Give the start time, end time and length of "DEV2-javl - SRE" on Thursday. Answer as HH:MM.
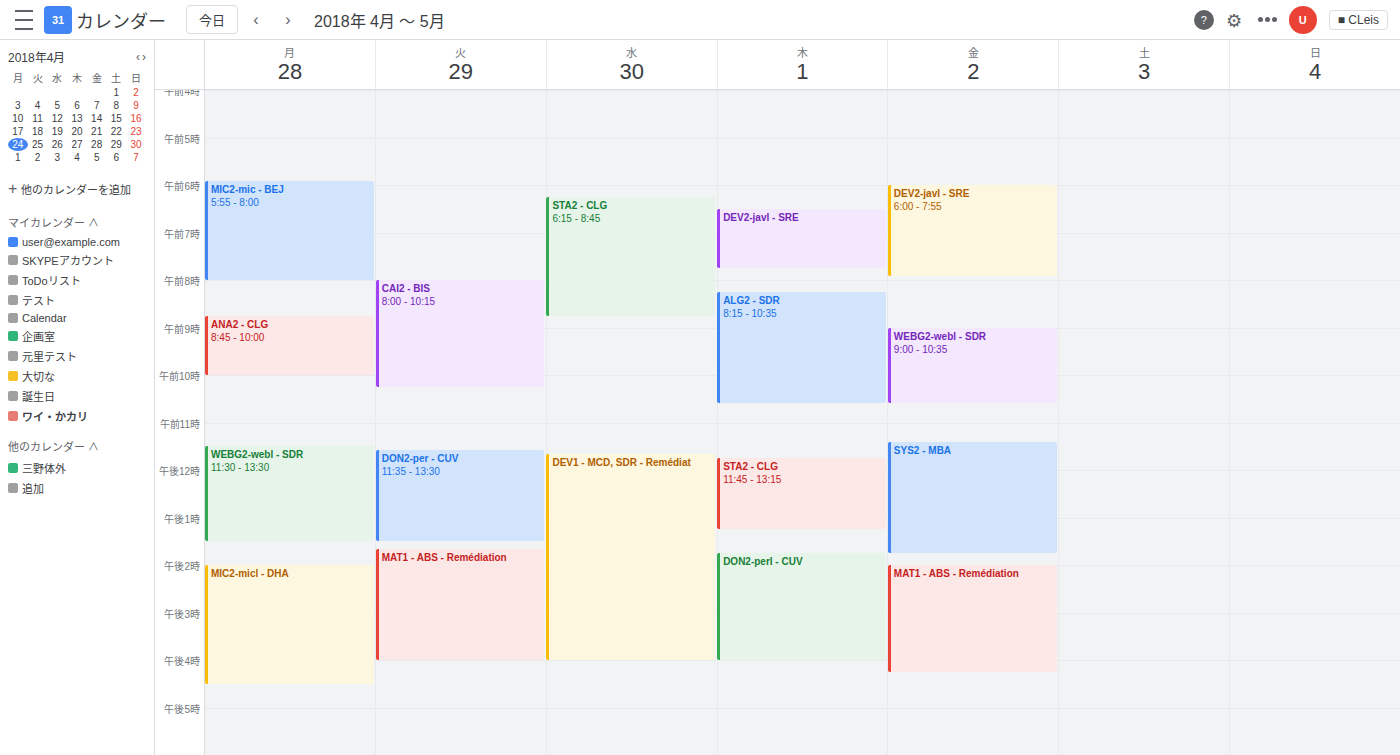
06:30 to 07:45, 1 hour 15 minutes